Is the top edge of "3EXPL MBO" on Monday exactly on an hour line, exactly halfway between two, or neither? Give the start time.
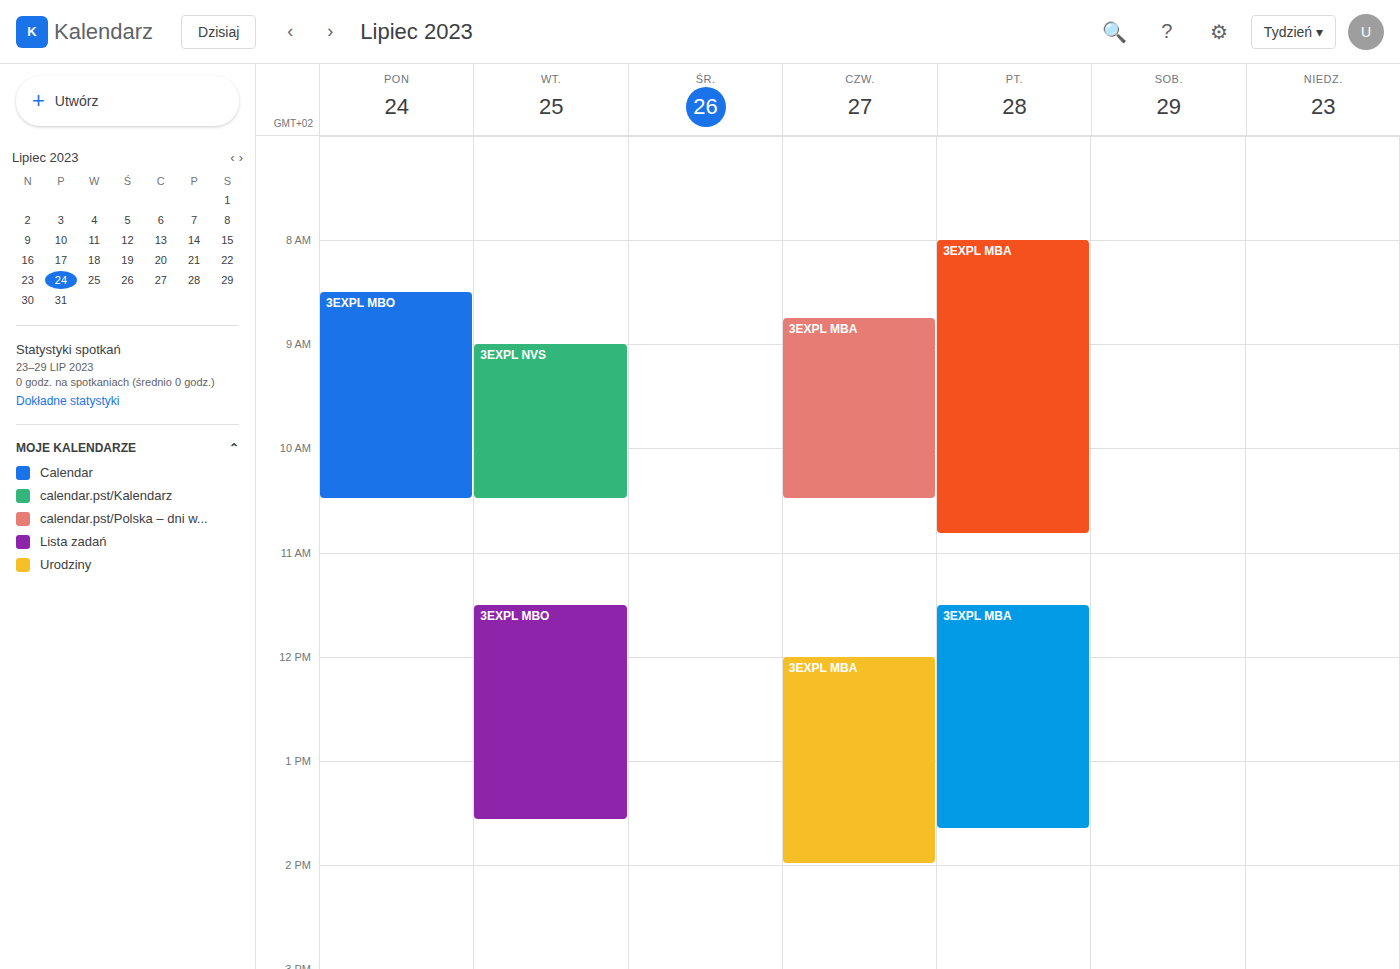
8:30 AM -- halfway between the 8 AM and 9 AM lines.